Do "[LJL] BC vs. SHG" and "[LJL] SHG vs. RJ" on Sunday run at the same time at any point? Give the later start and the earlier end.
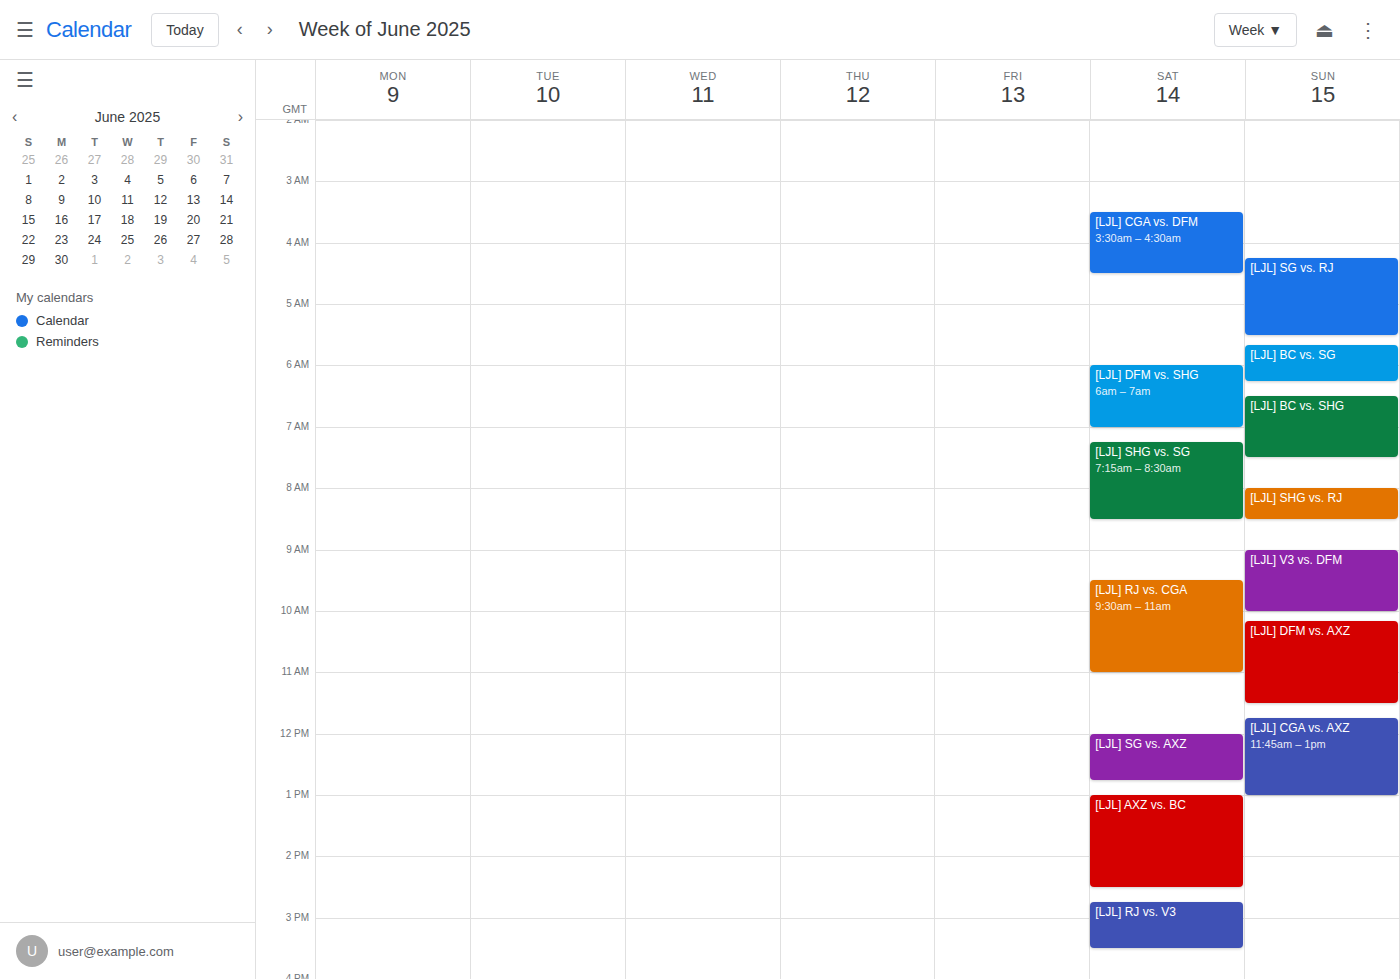
"[LJL] BC vs. SHG" ends at 7:30 AM and "[LJL] SHG vs. RJ" starts at 8:00 AM -- no overlap.